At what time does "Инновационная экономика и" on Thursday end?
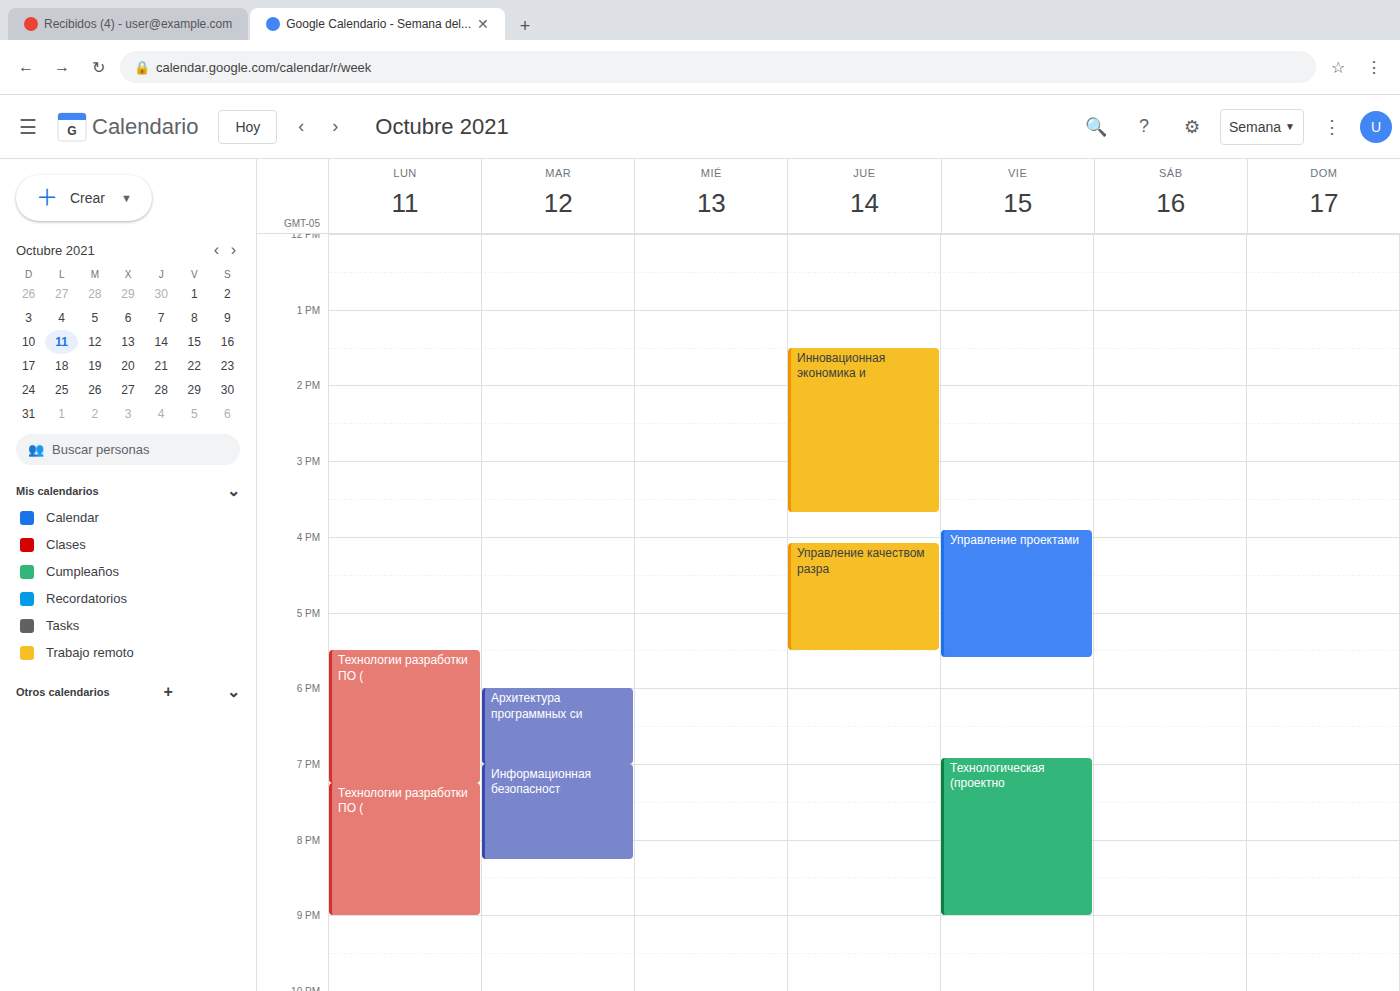
3:40 PM